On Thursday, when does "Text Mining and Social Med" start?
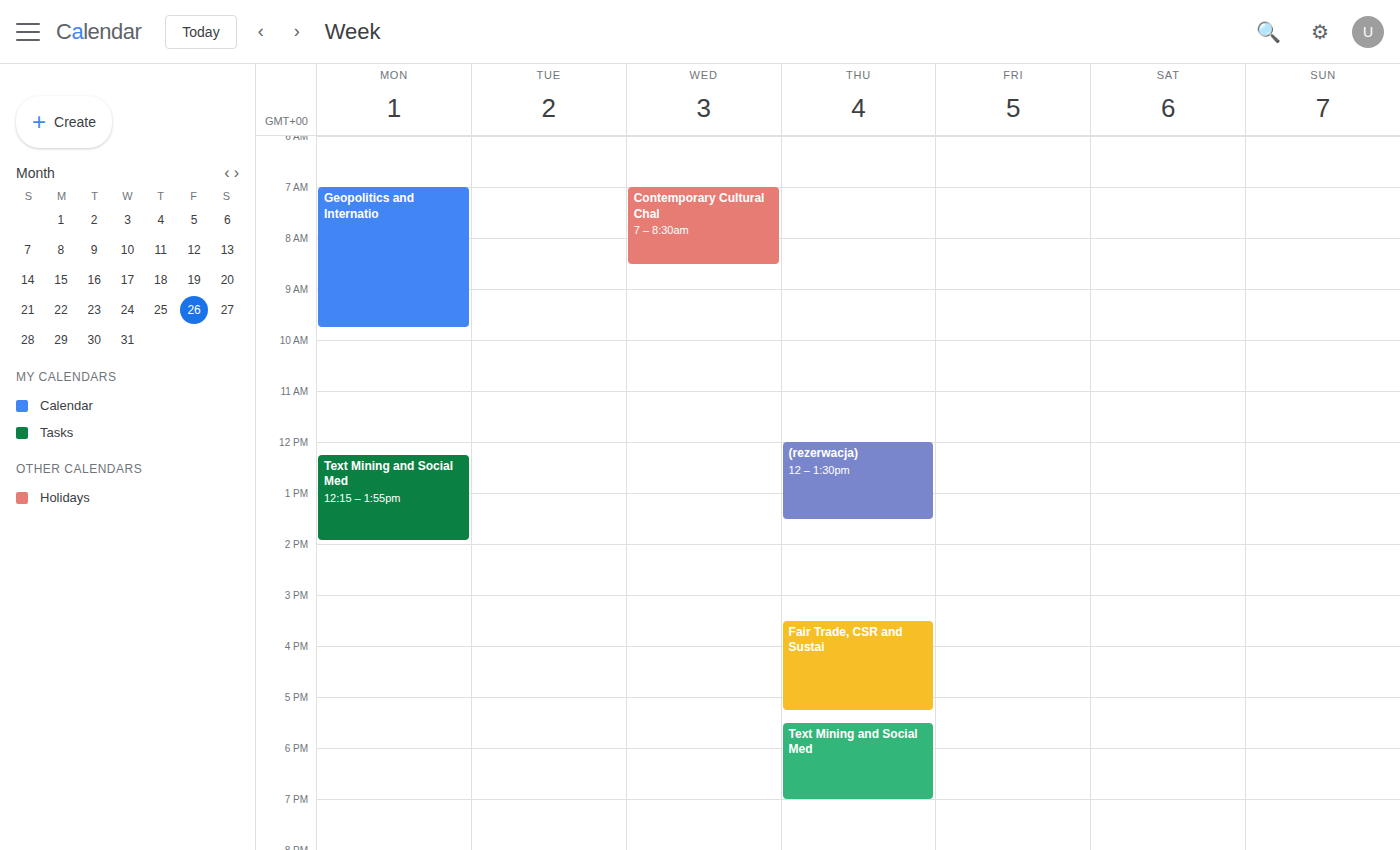
5:30 PM